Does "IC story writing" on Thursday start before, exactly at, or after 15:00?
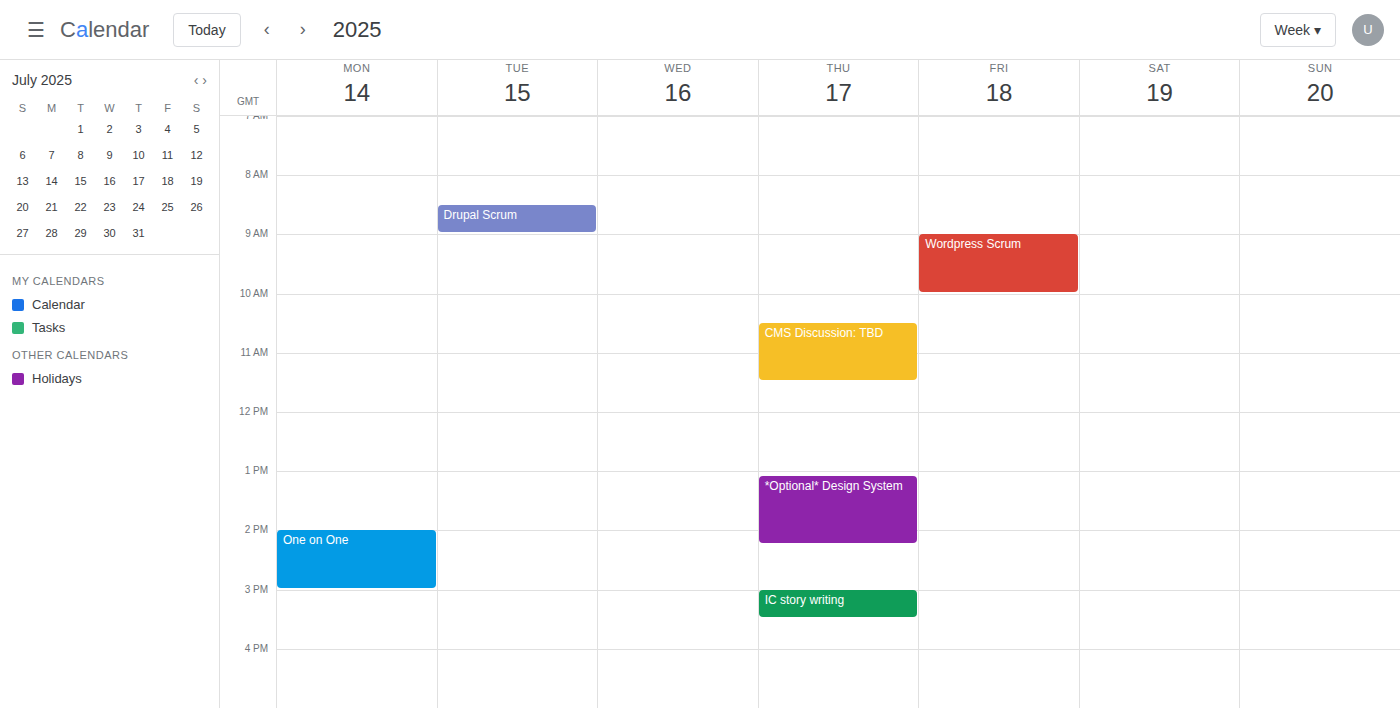
15:00 -- exactly at 15:00, on the 15:00 line.